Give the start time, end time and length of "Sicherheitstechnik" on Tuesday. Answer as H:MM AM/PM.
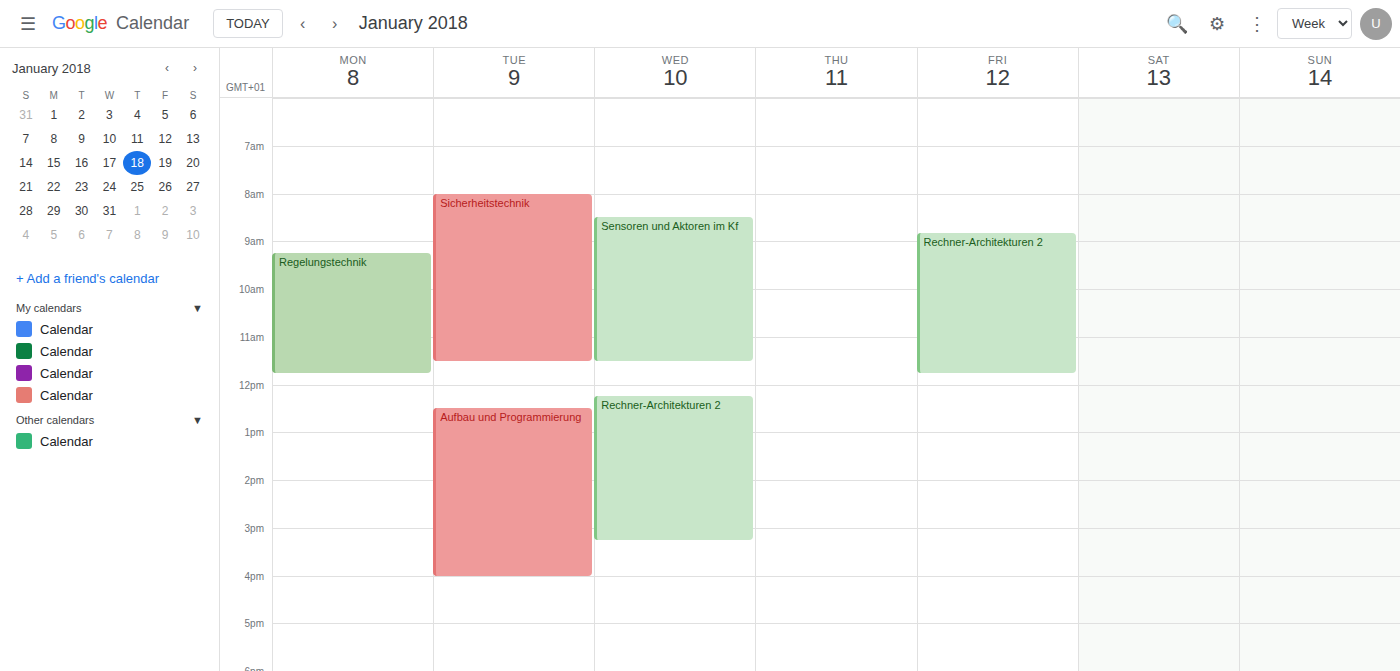
8:00 AM to 11:30 AM, 3 hours 30 minutes